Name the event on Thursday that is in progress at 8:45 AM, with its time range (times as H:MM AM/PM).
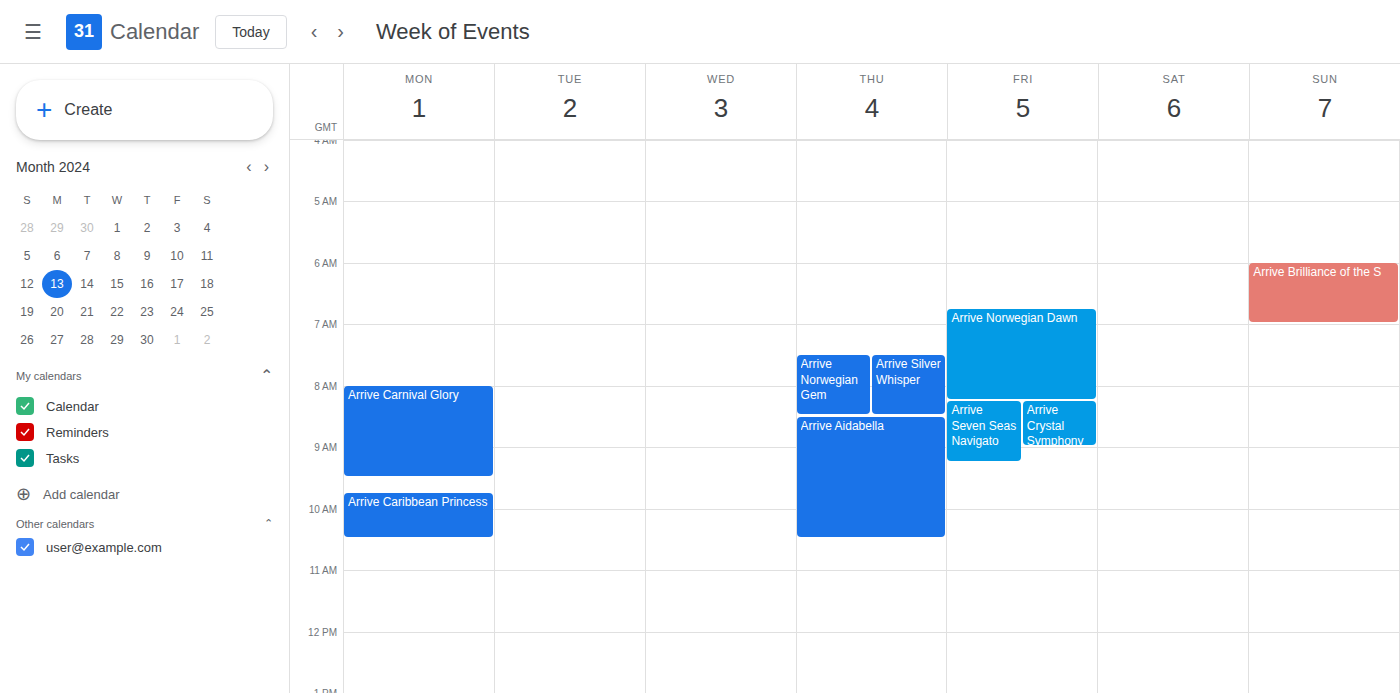
"Arrive Aidabella", 8:30 AM to 10:30 AM